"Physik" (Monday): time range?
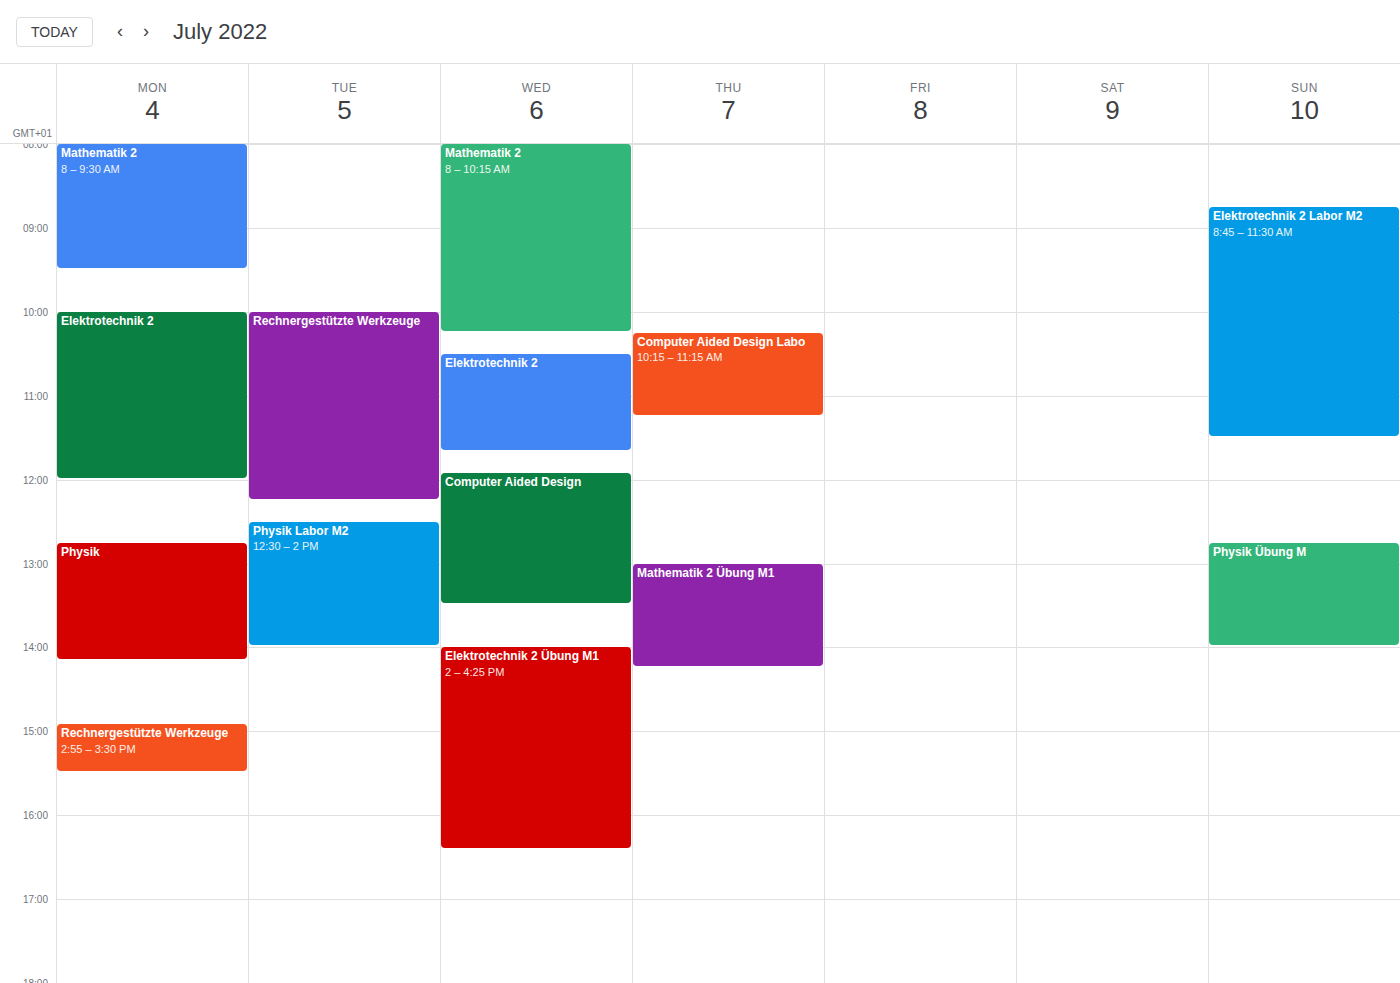
12:45 PM to 2:10 PM